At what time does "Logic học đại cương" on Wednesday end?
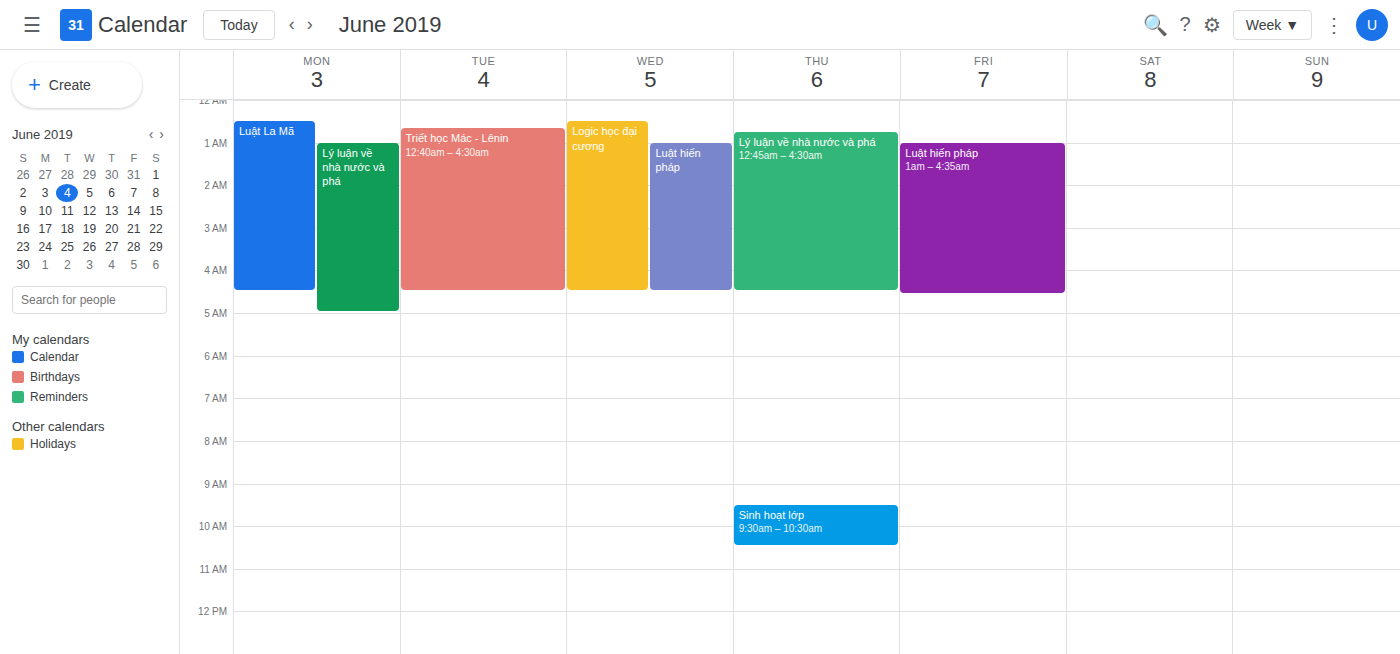
4:30 AM